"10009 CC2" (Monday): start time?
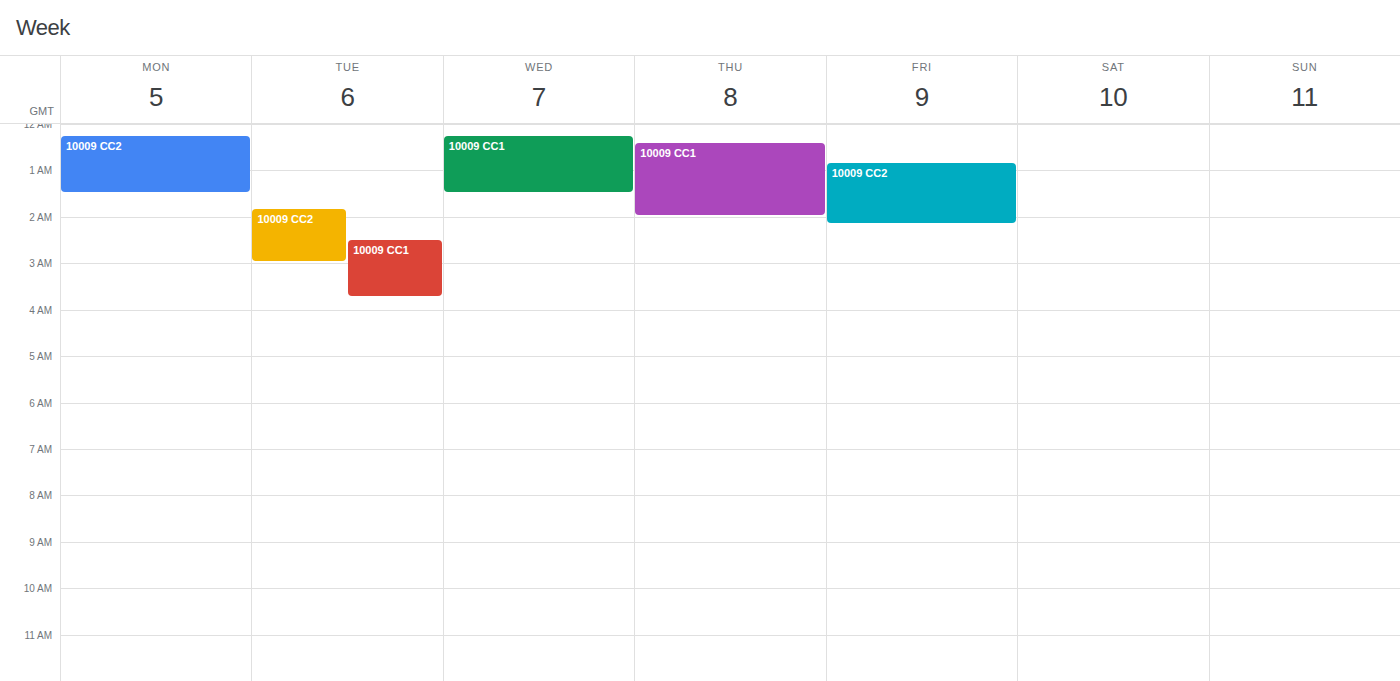
12:15 AM